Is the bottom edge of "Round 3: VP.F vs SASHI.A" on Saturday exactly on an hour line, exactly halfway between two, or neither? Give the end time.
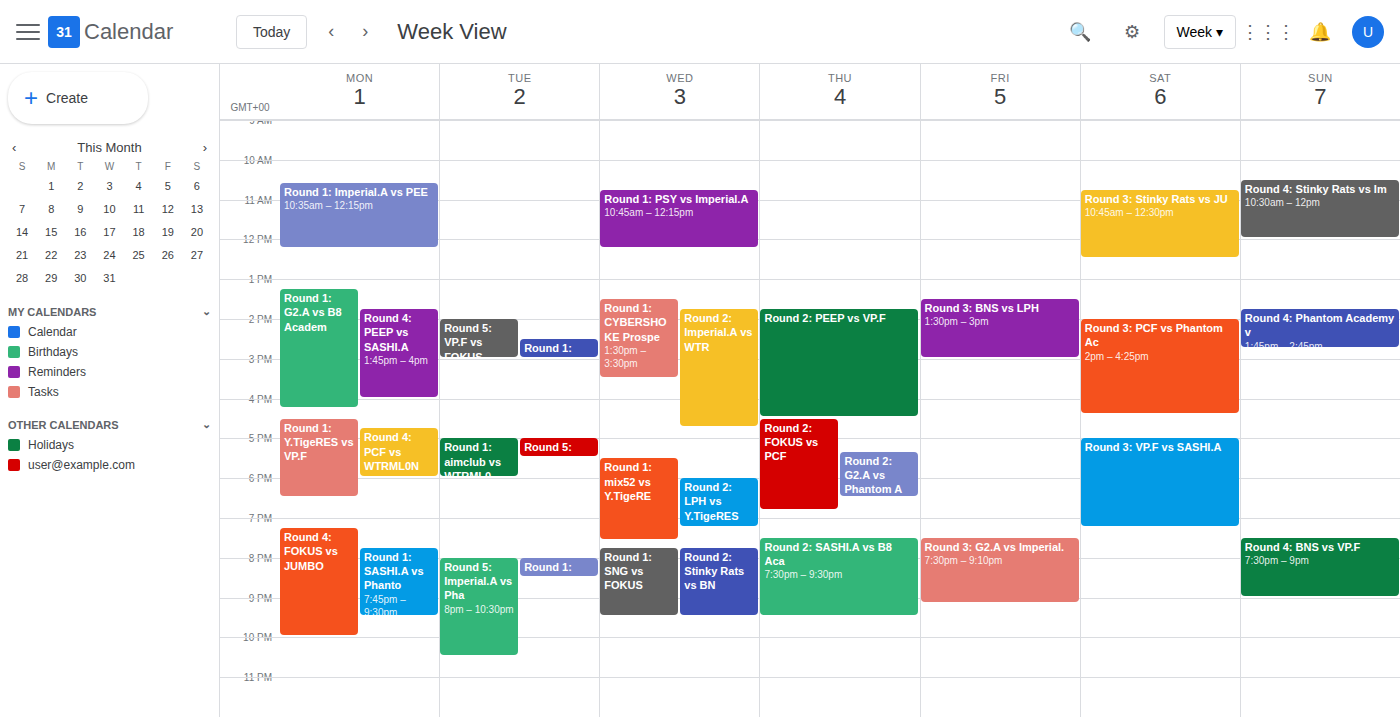
19:15 -- neither: a quarter of the way from the 19:00 line to the 20:00 line.